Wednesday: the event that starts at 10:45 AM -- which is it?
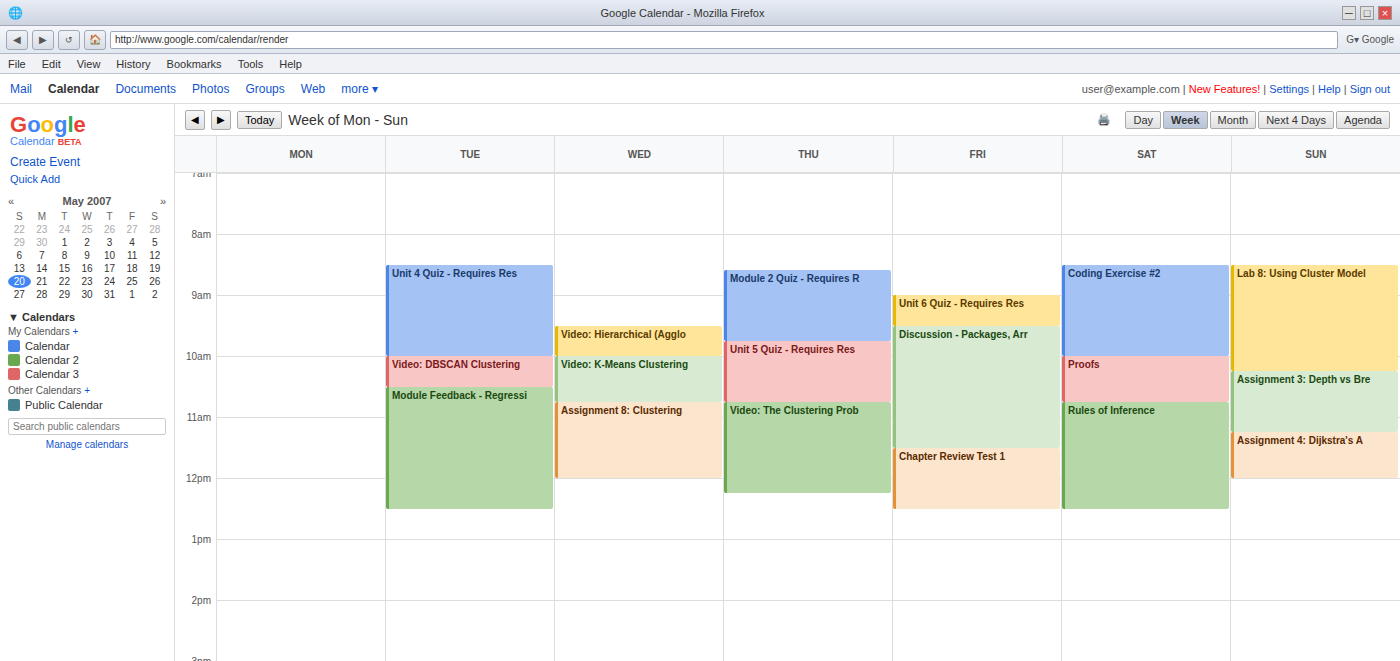
"Assignment 8: Clustering"